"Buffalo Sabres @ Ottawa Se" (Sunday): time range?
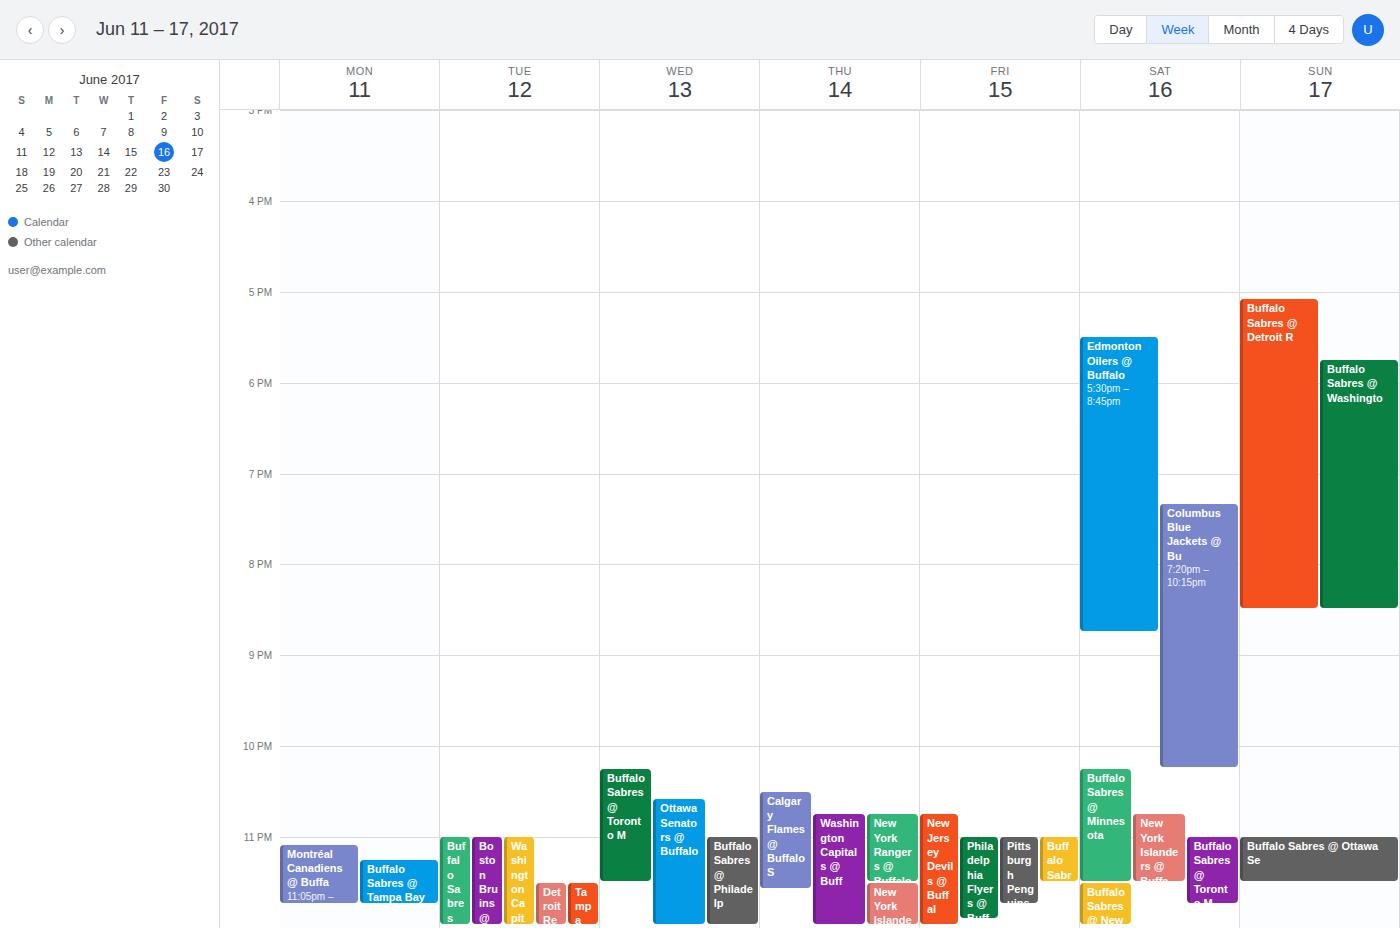
11:00 PM to 11:30 PM